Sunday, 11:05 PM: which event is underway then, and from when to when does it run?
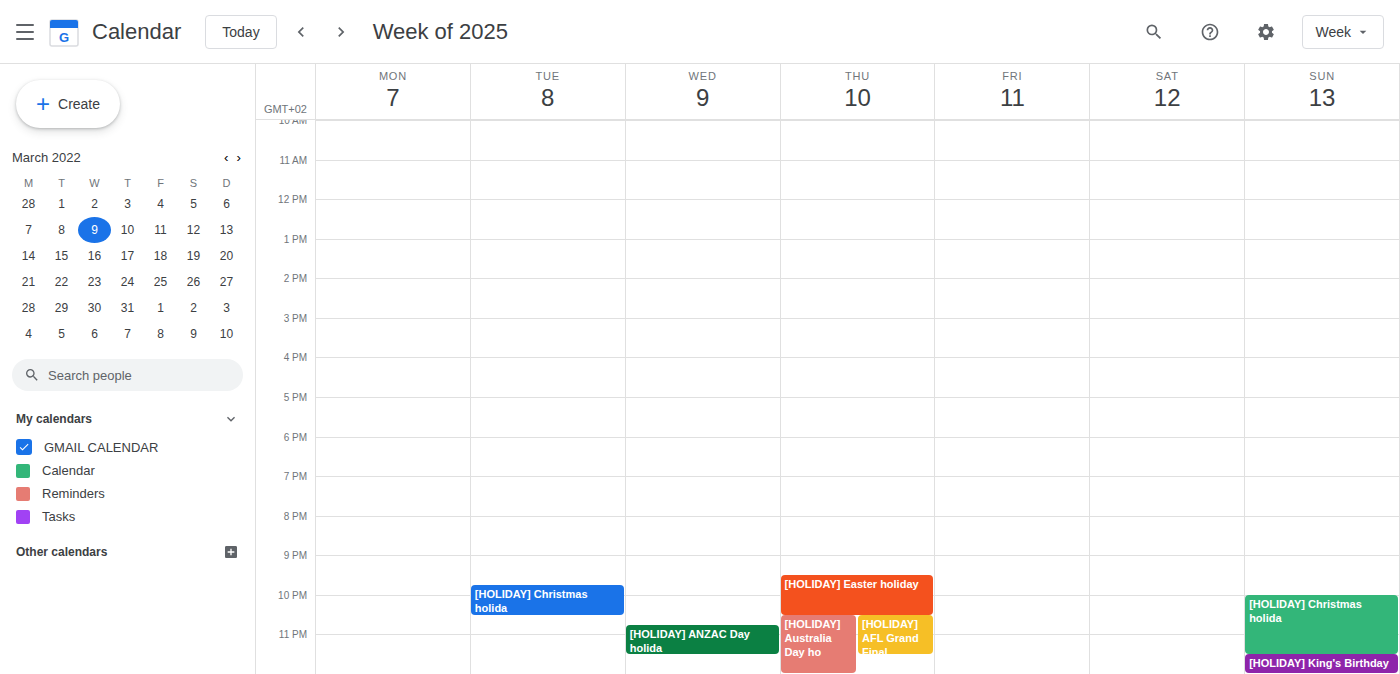
"[HOLIDAY] Christmas holida", 10:00 PM to 11:30 PM